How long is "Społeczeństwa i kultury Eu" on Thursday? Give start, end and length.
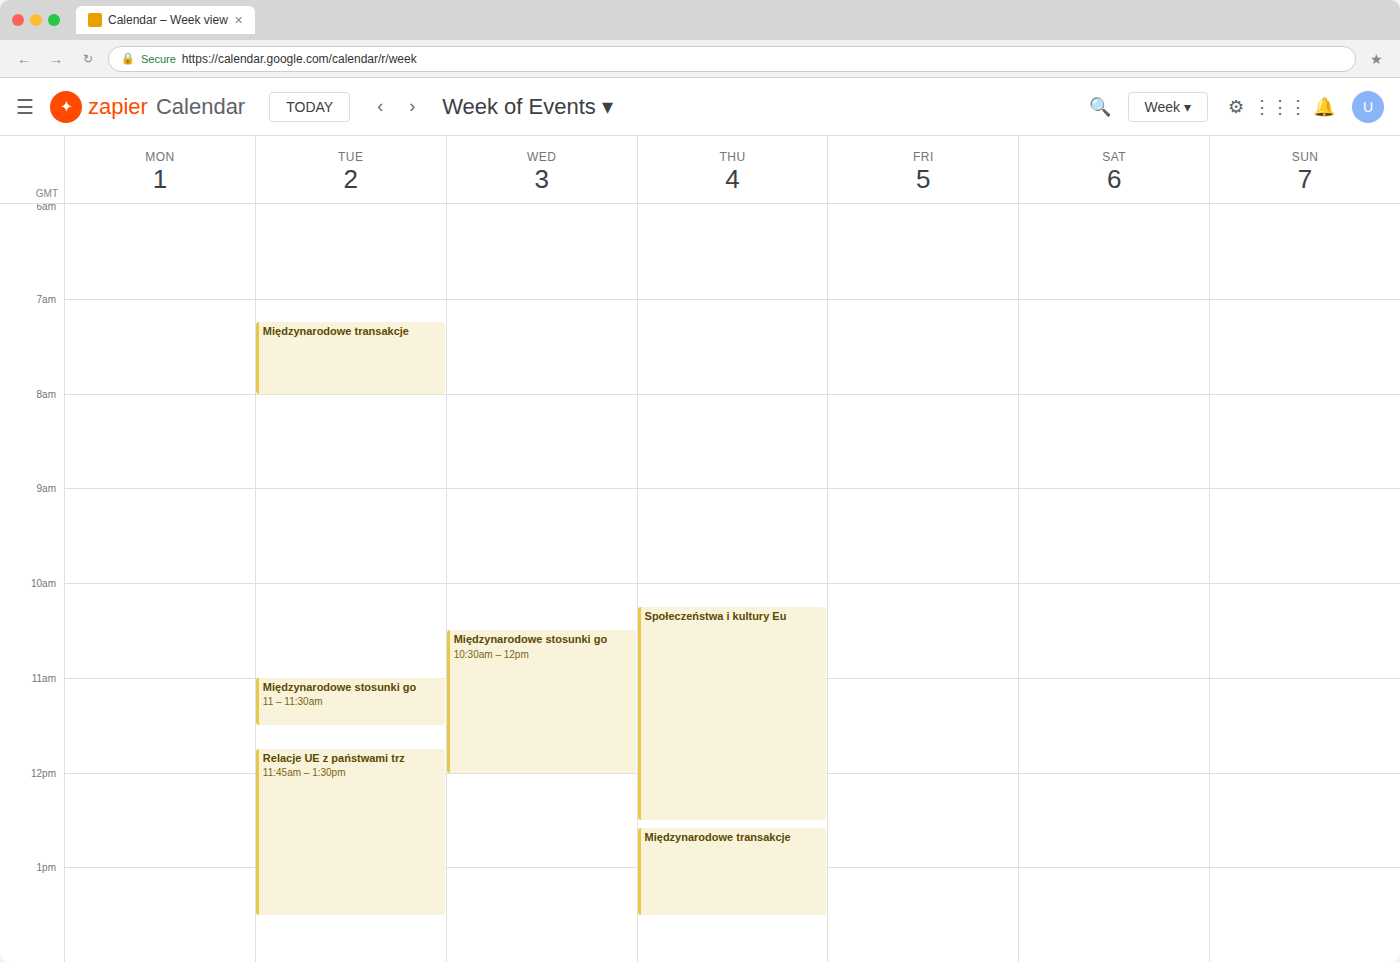
10:15 to 12:30, 2 hours 15 minutes